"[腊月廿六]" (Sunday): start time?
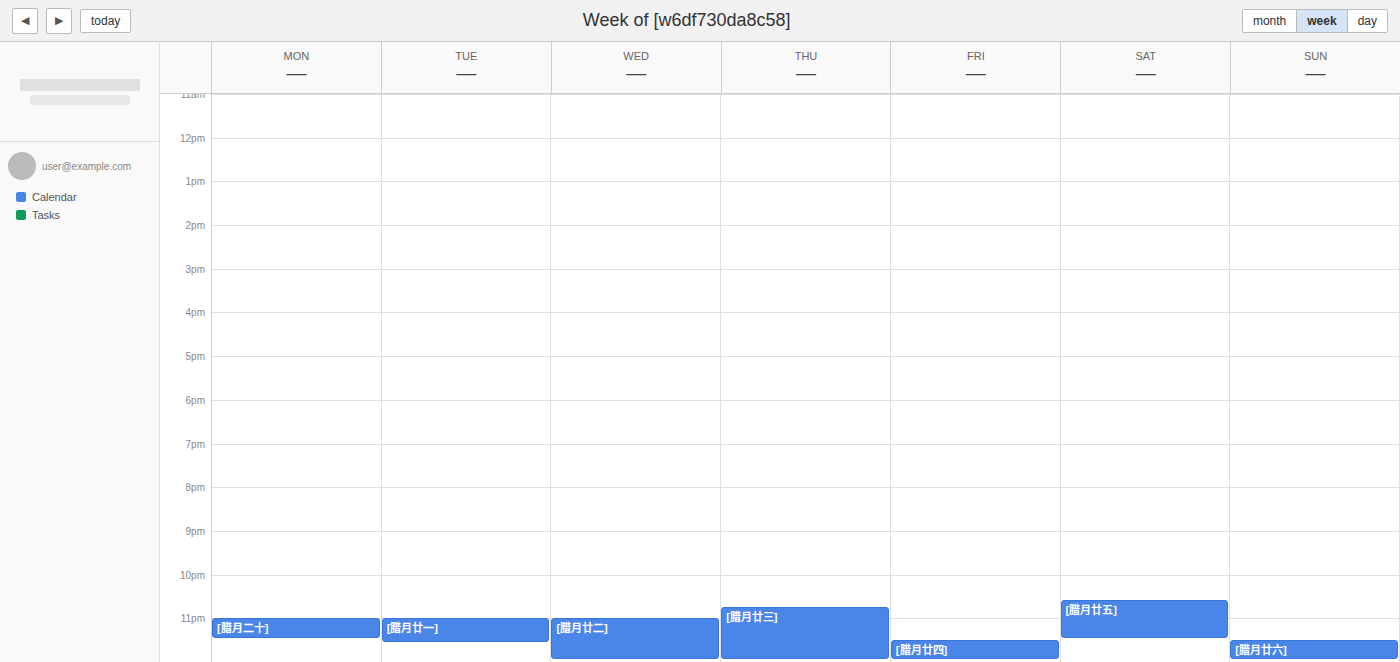
11:30 PM